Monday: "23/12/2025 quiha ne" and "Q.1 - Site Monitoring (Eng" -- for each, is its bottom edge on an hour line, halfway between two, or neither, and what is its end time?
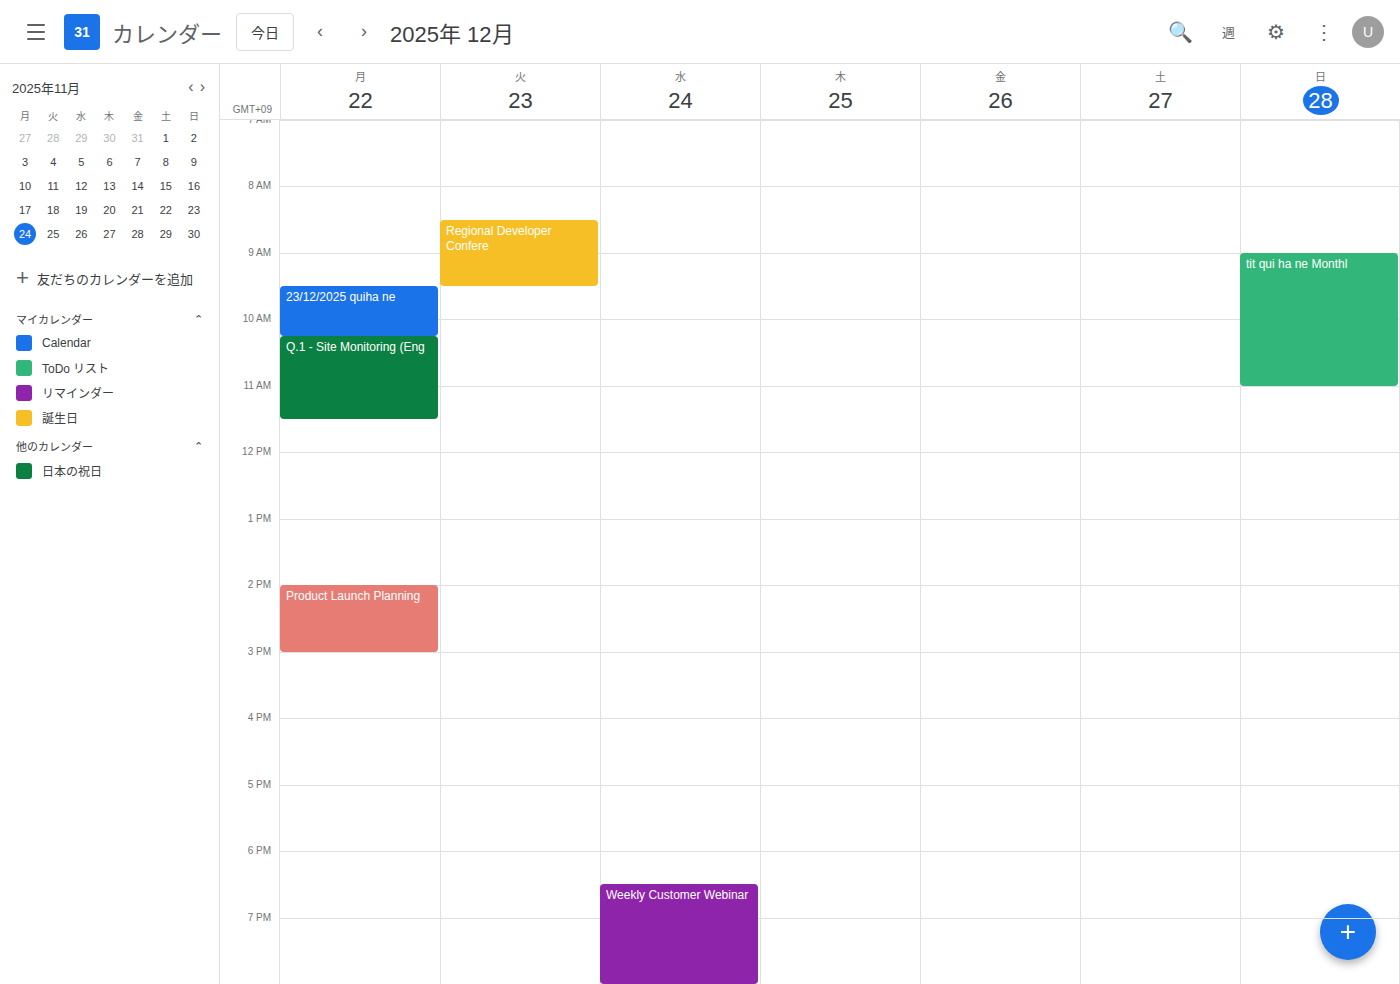
"23/12/2025 quiha ne": 10:15 AM, neither: a quarter of the way from the 10 AM line to the 11 AM line. "Q.1 - Site Monitoring (Eng": 11:30 AM, halfway between the 11 AM and 12 PM lines.